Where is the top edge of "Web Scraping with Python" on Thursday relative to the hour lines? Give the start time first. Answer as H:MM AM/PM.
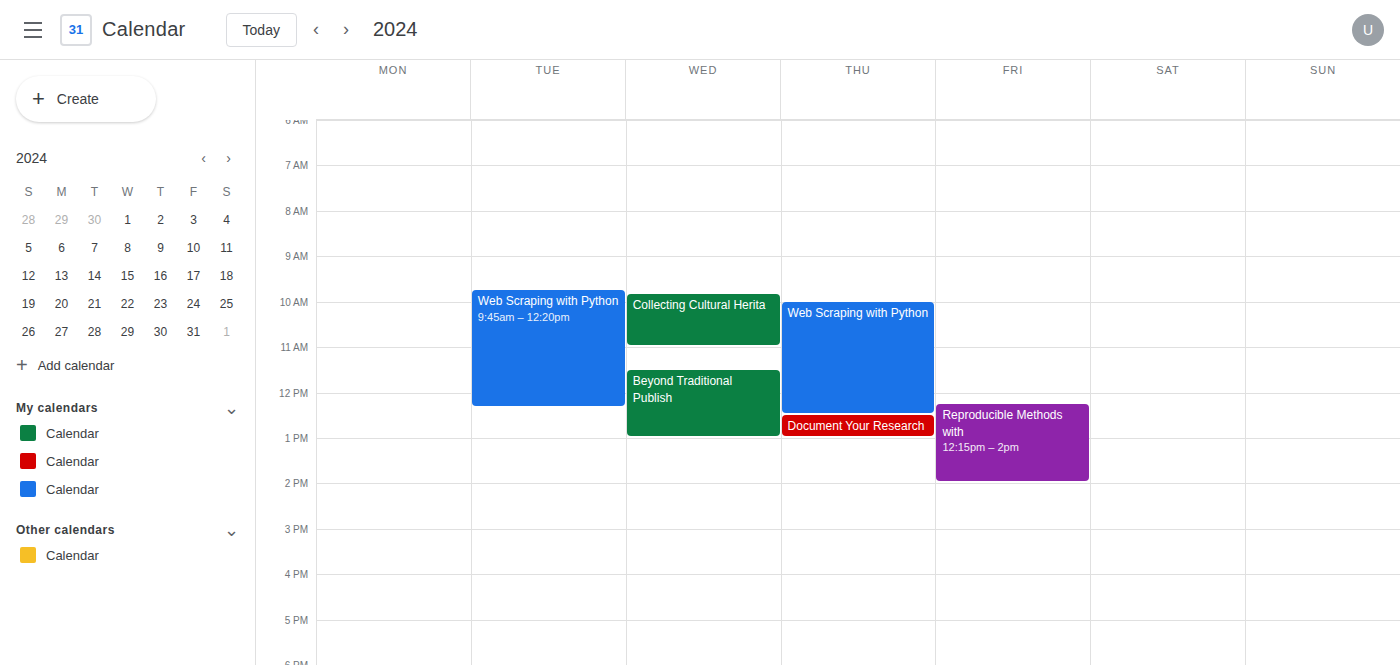
10:00 AM -- exactly on the 10 AM line.